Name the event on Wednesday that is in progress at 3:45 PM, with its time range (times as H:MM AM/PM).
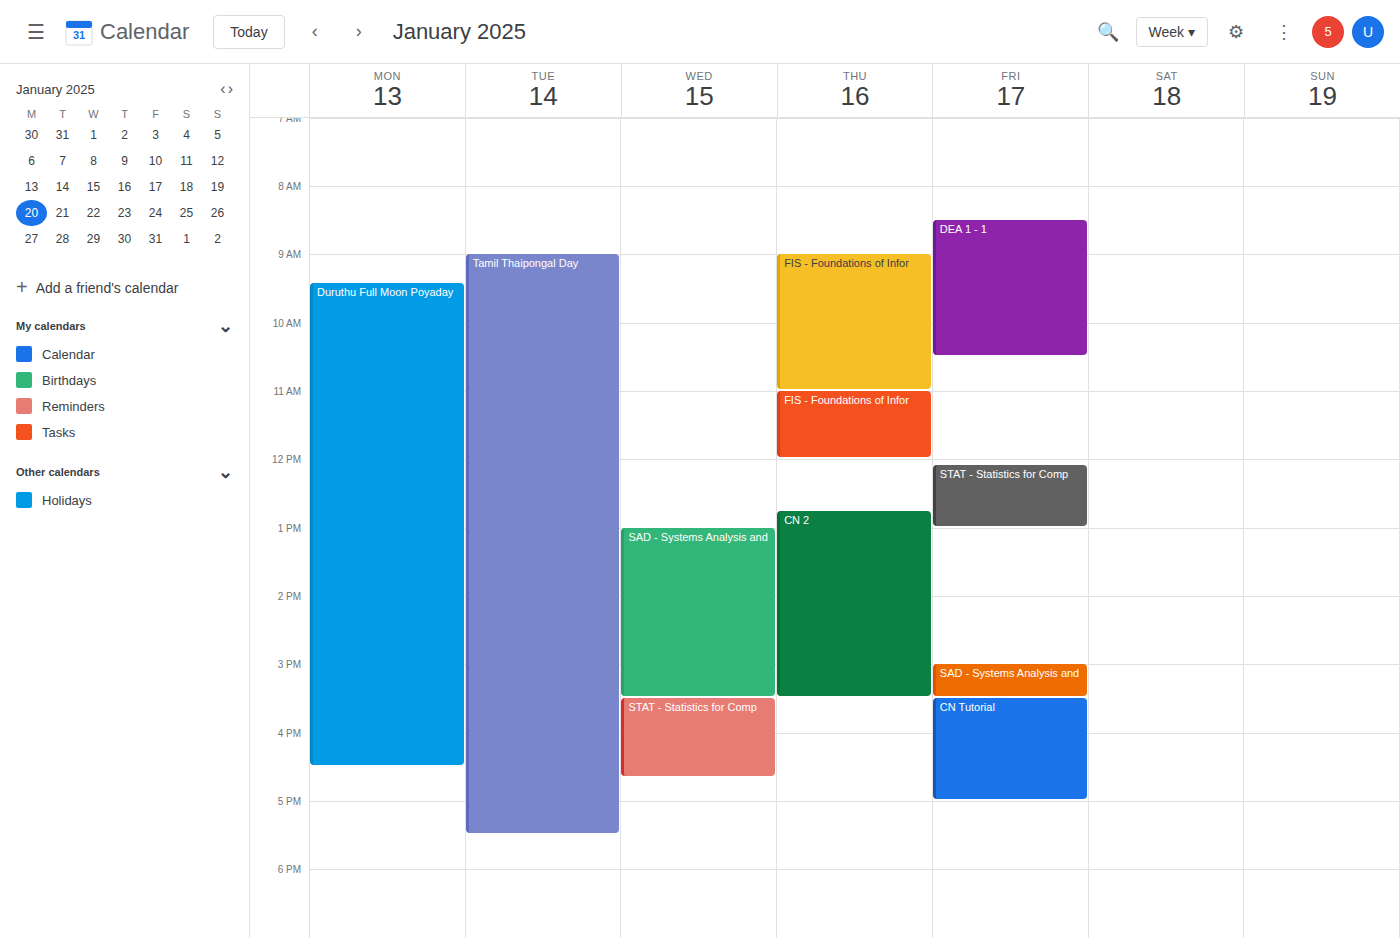
"STAT - Statistics for Comp", 3:30 PM to 4:40 PM